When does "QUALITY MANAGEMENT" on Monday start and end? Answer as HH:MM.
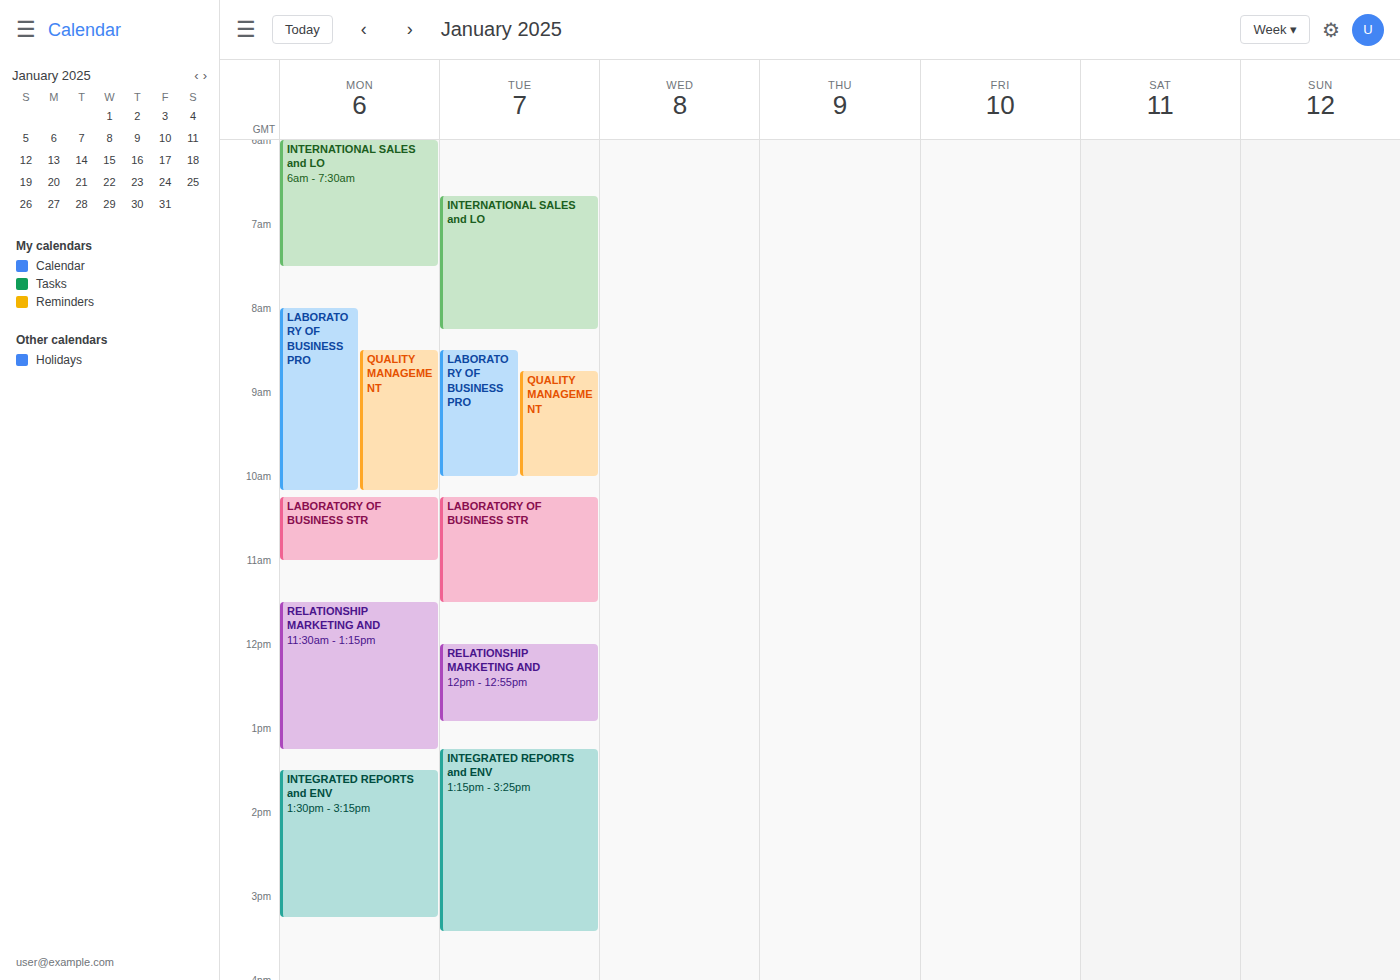
08:30 to 10:10